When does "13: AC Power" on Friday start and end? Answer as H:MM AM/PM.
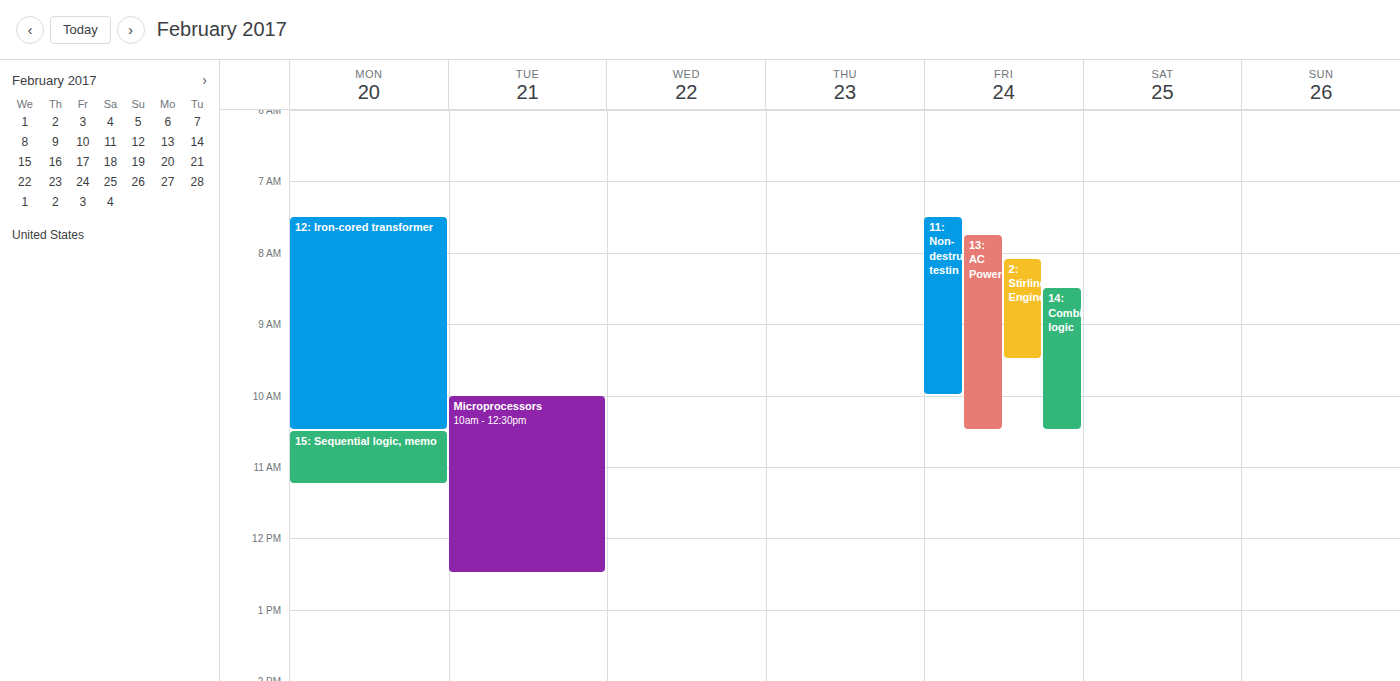
7:45 AM to 10:30 AM